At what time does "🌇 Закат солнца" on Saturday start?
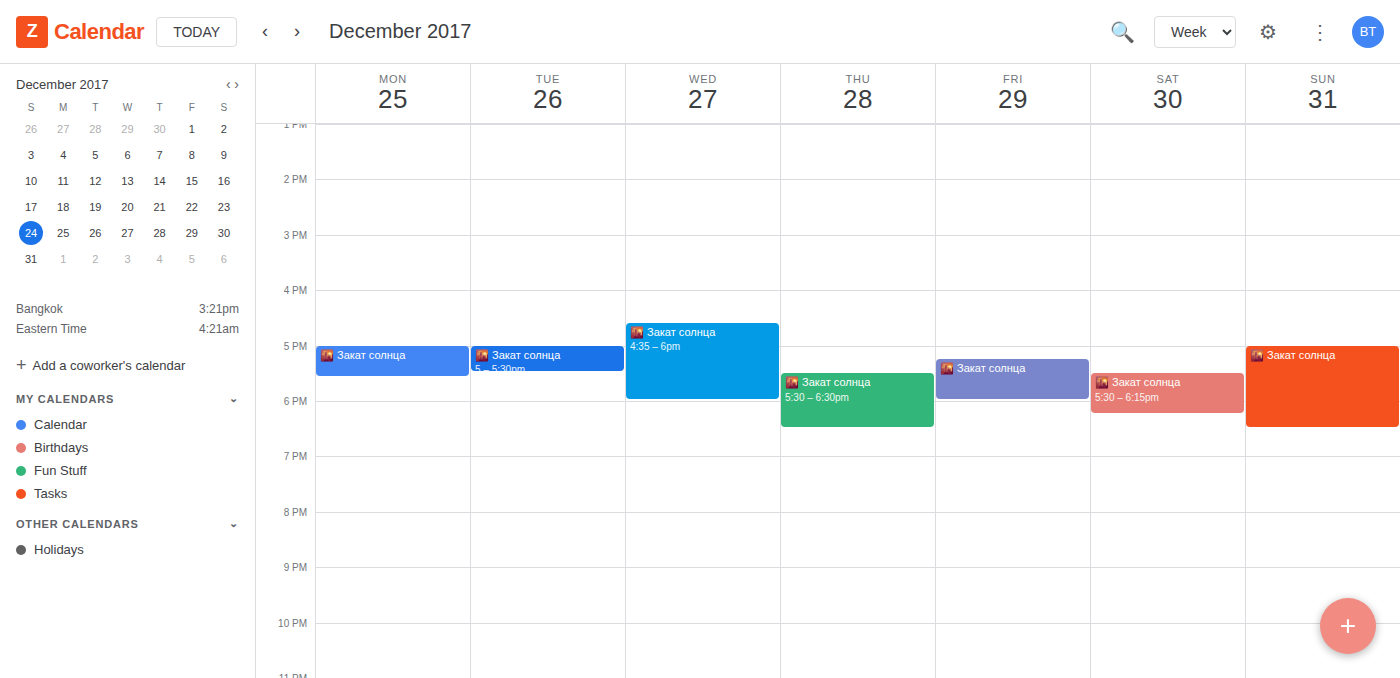
5:30 PM